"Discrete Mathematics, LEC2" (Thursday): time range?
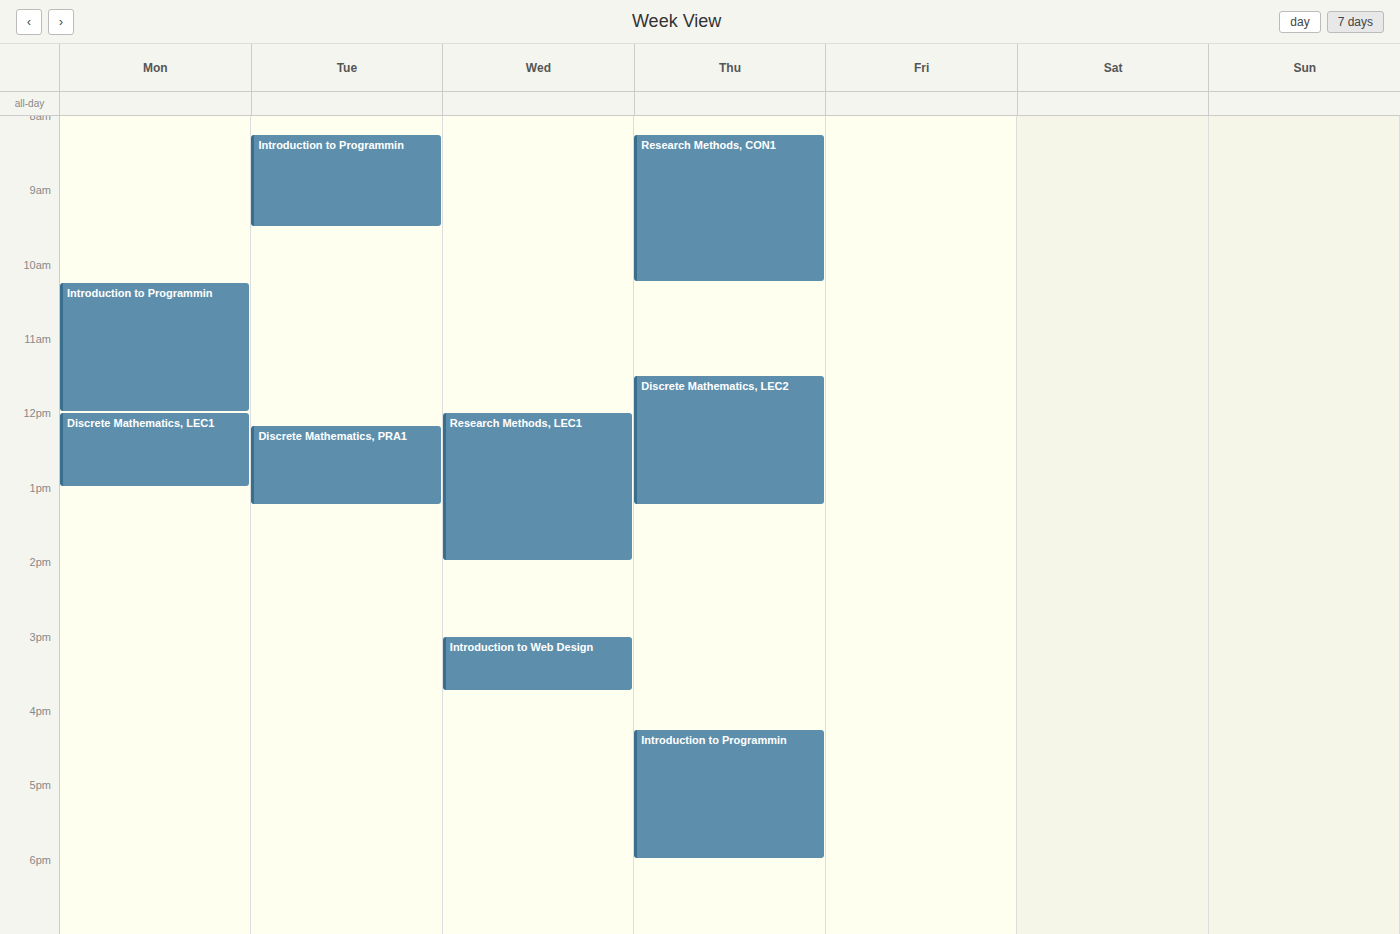
11:30 AM to 1:15 PM